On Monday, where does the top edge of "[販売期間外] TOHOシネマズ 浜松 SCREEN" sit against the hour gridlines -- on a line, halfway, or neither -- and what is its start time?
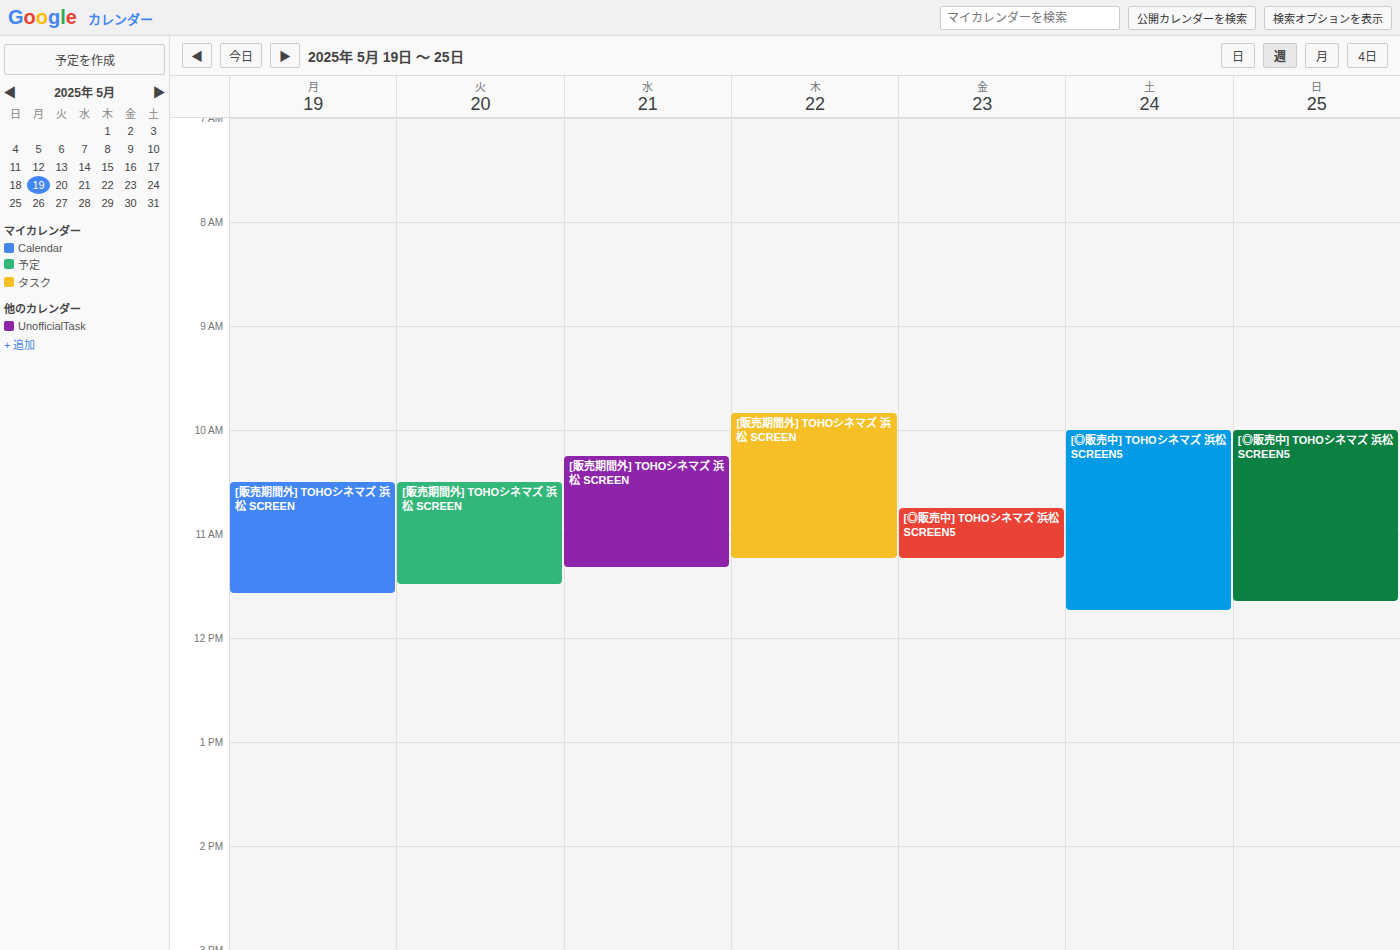
10:30 AM -- halfway between the 10 AM and 11 AM lines.